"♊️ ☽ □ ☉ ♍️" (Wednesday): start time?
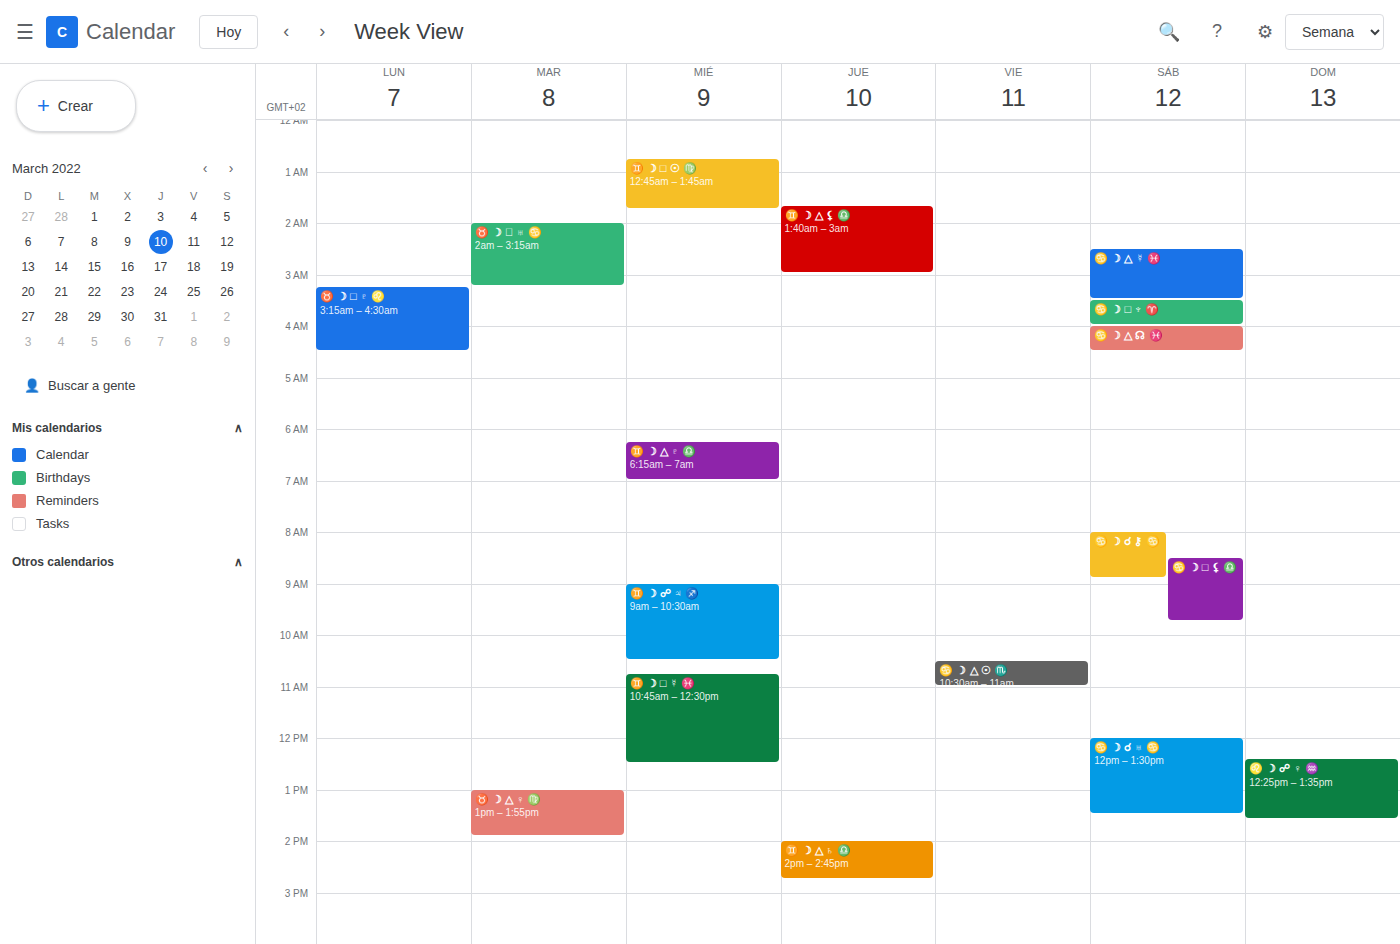
12:45 AM